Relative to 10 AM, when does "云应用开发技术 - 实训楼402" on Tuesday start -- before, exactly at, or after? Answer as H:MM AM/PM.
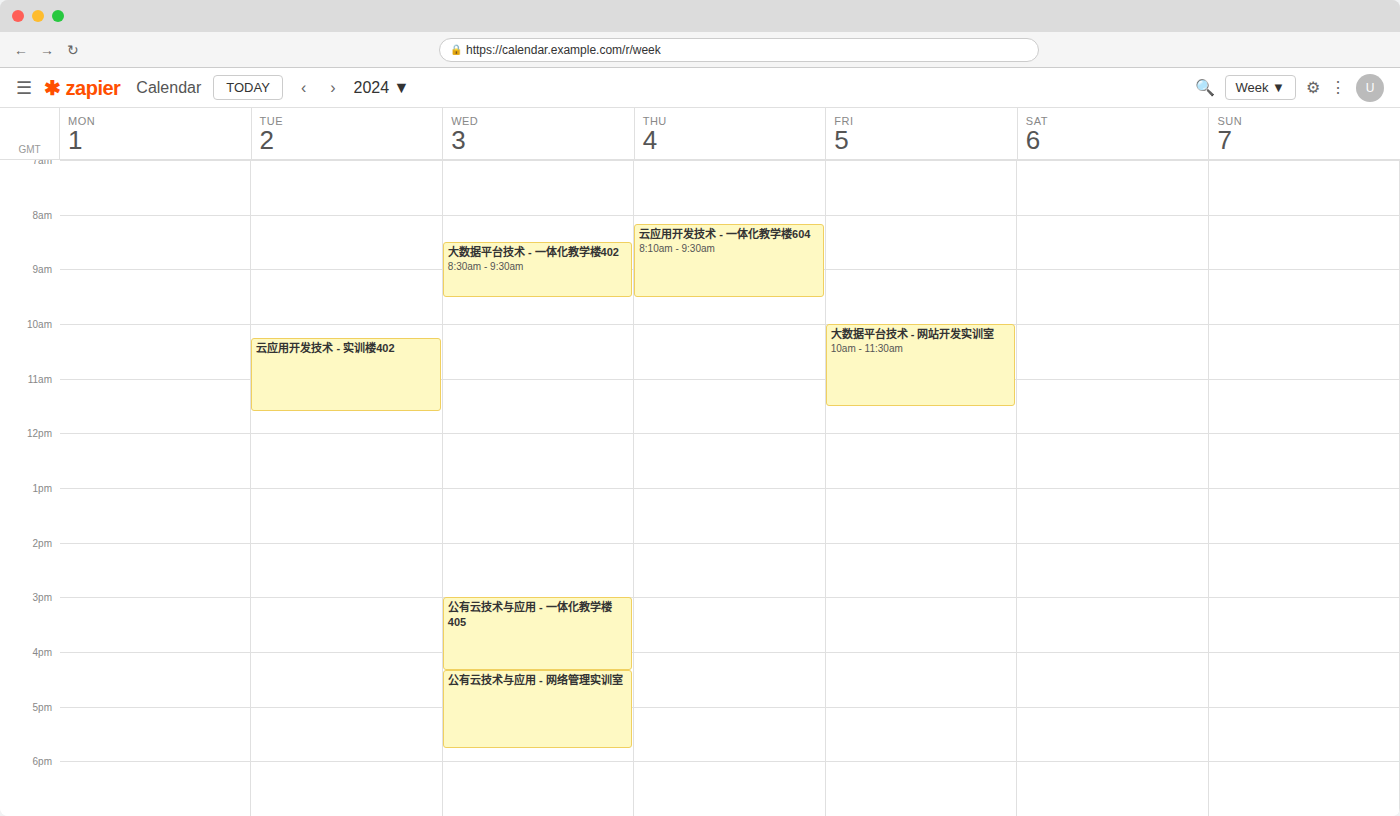
10:15 AM -- after 10 AM, 15 minutes below the 10 AM line.